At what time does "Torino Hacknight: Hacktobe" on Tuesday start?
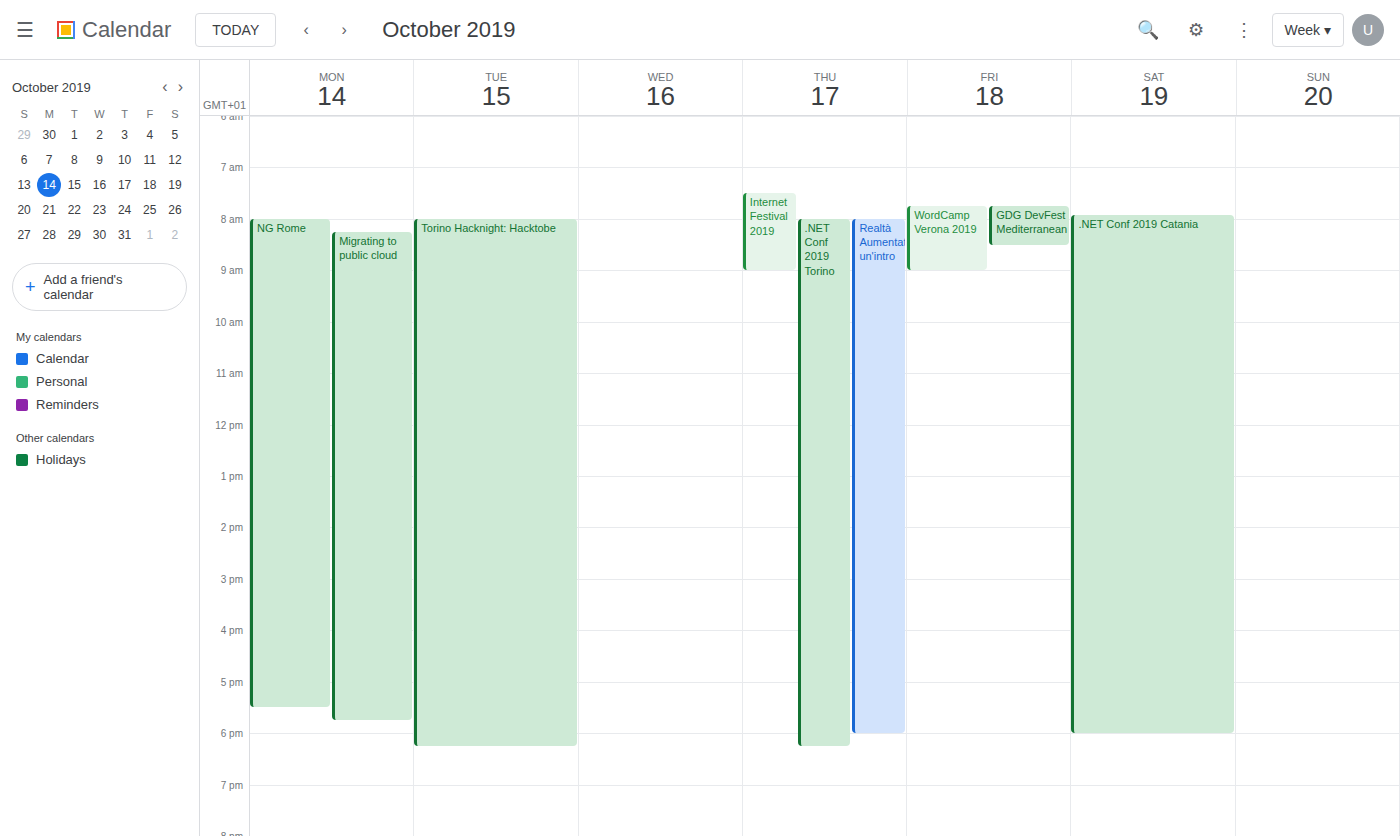
8:00 AM